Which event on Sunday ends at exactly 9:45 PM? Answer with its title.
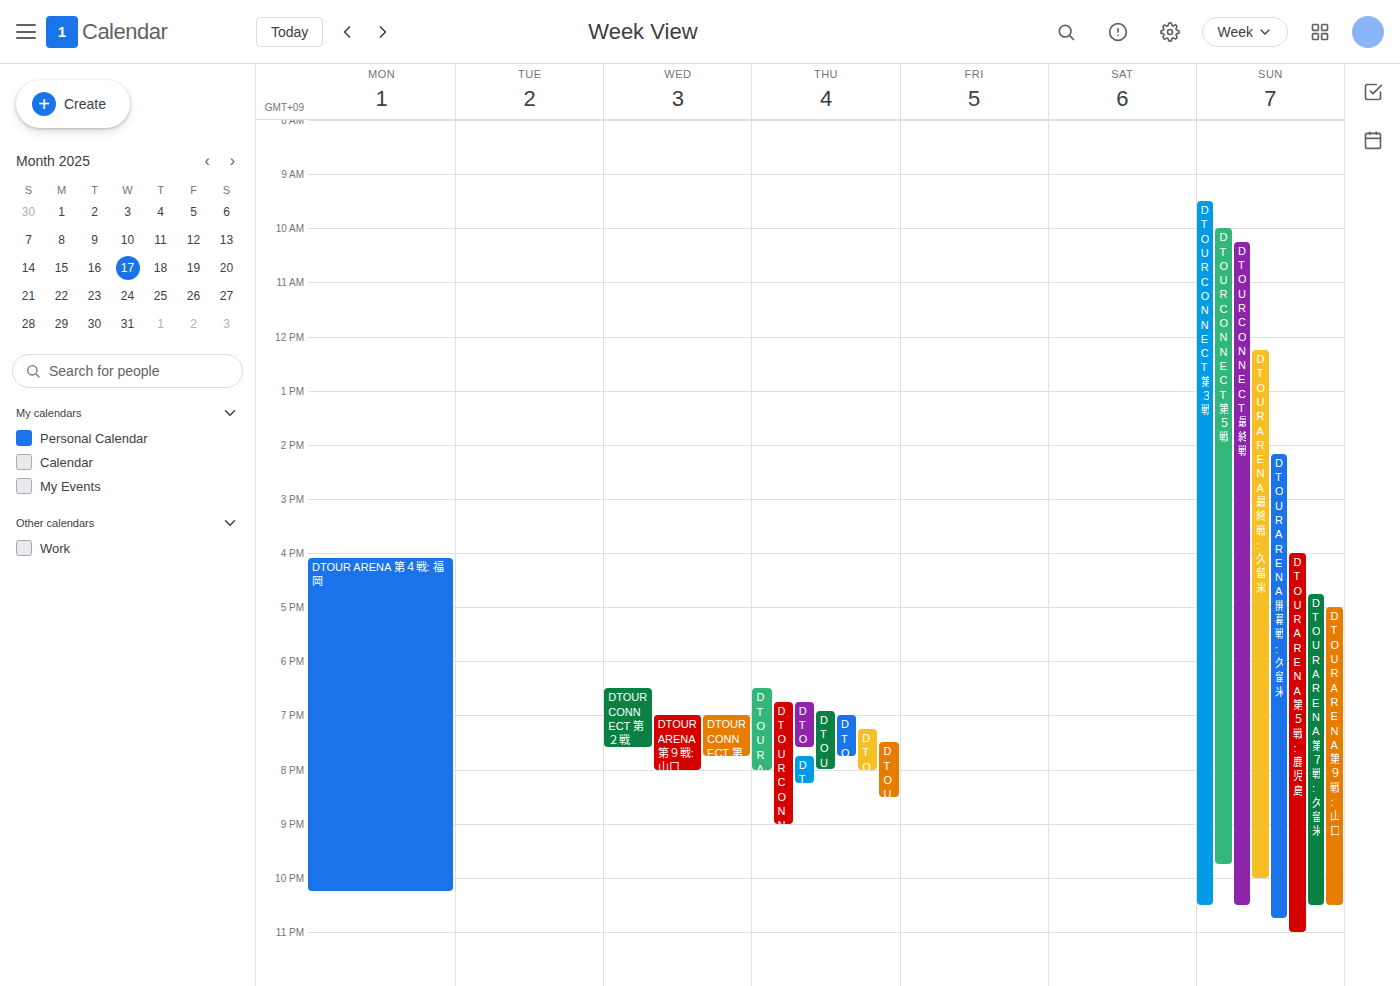
"DTOUR CONNECT 第５戦"